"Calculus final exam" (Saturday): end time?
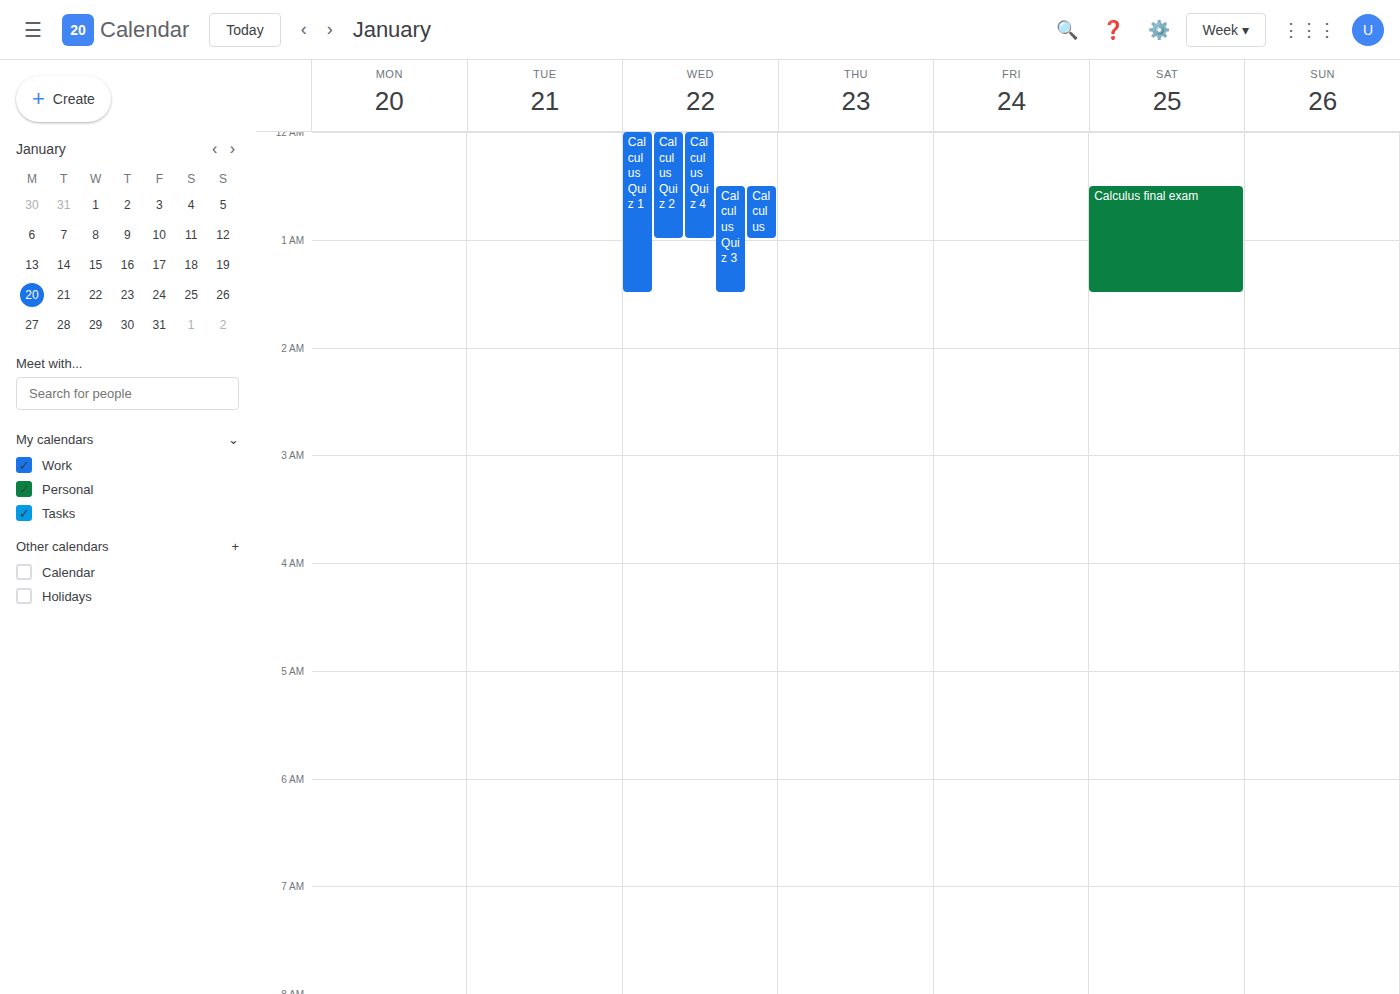
1:30 AM